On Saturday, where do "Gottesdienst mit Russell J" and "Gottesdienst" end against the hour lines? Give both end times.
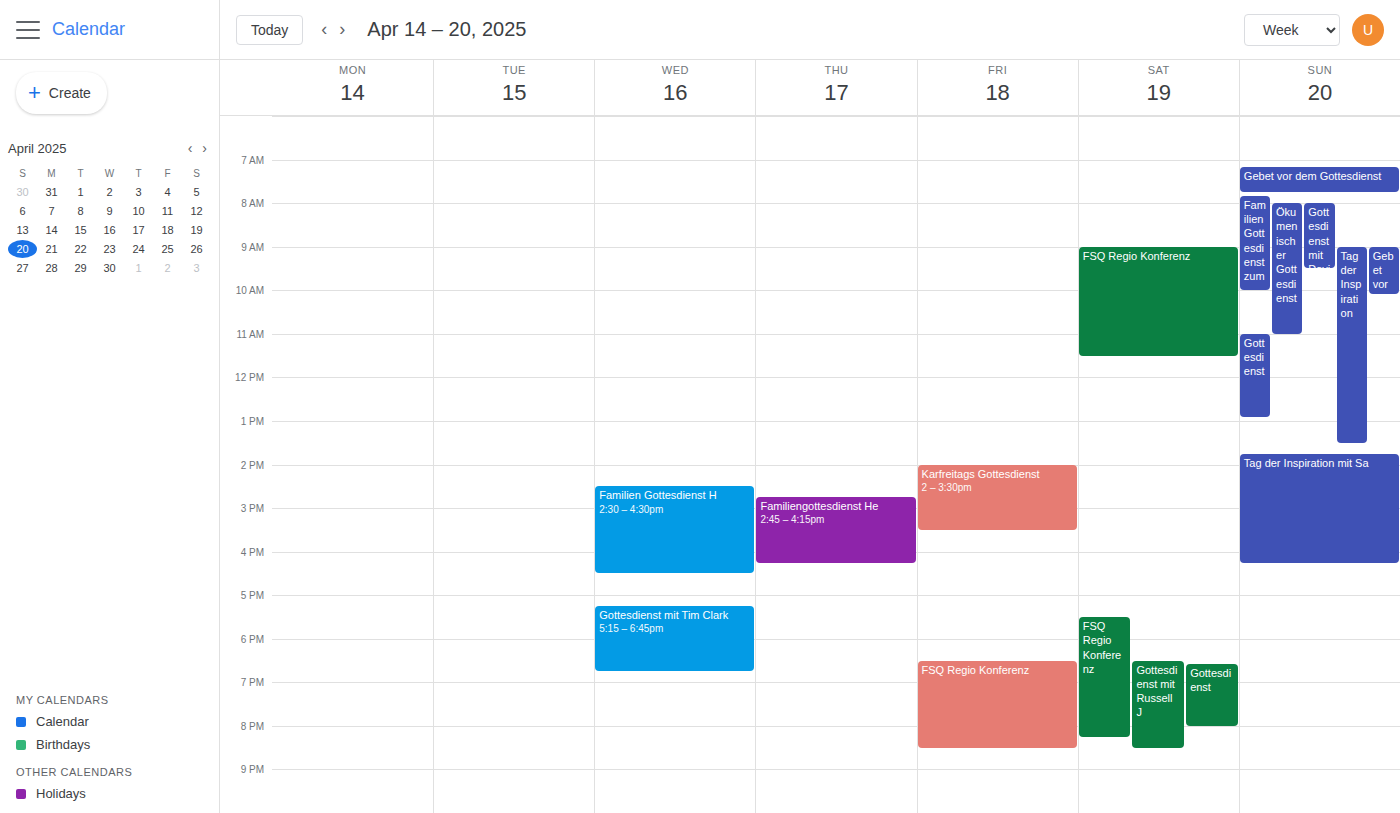
"Gottesdienst mit Russell J": 8:30 PM, halfway between the 8 PM and 9 PM lines. "Gottesdienst": 8:00 PM, exactly on the 8 PM line.